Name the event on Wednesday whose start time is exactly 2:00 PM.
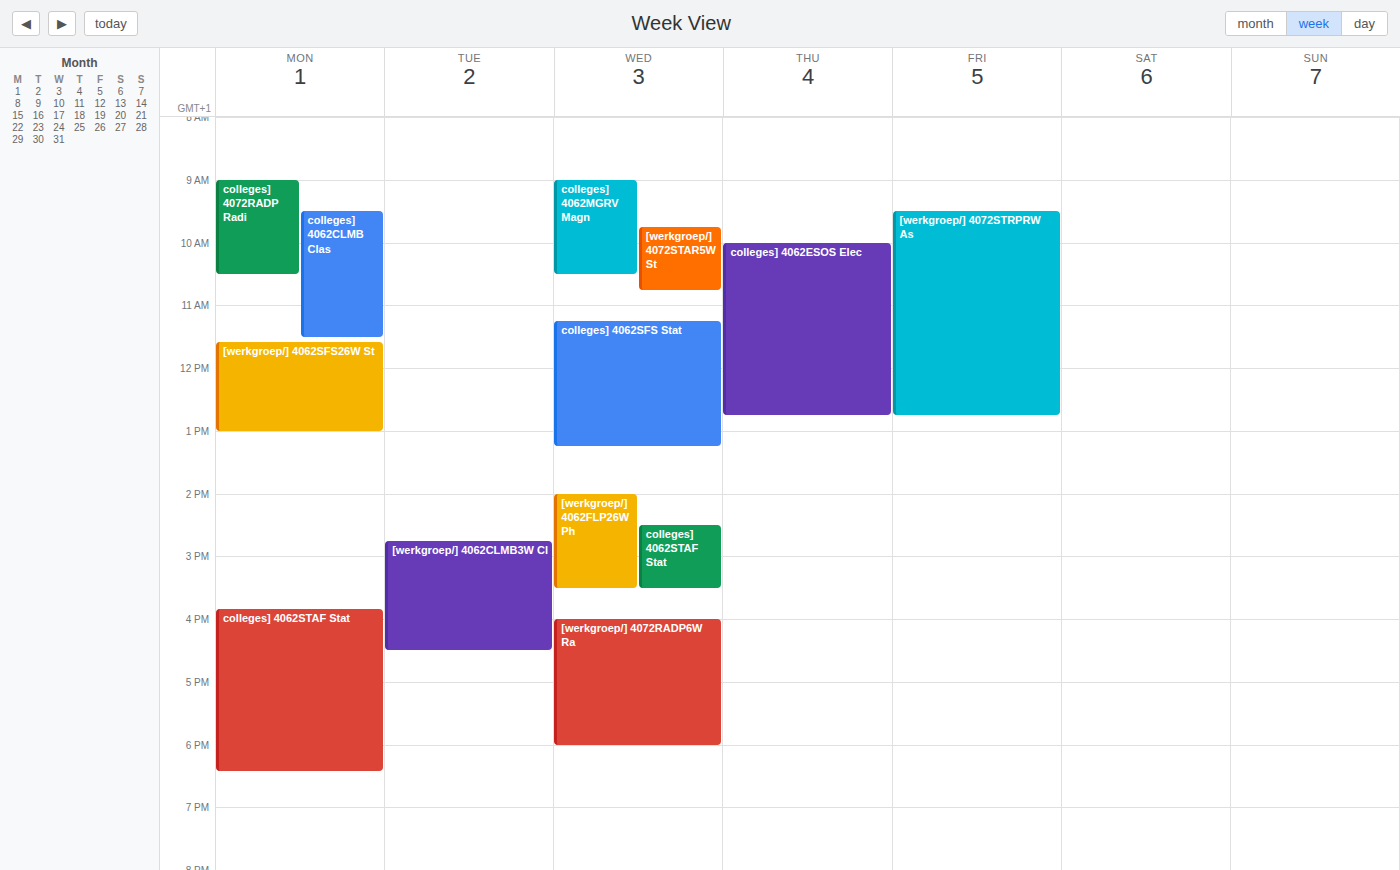
"[werkgroep/] 4062FLP26W Ph"